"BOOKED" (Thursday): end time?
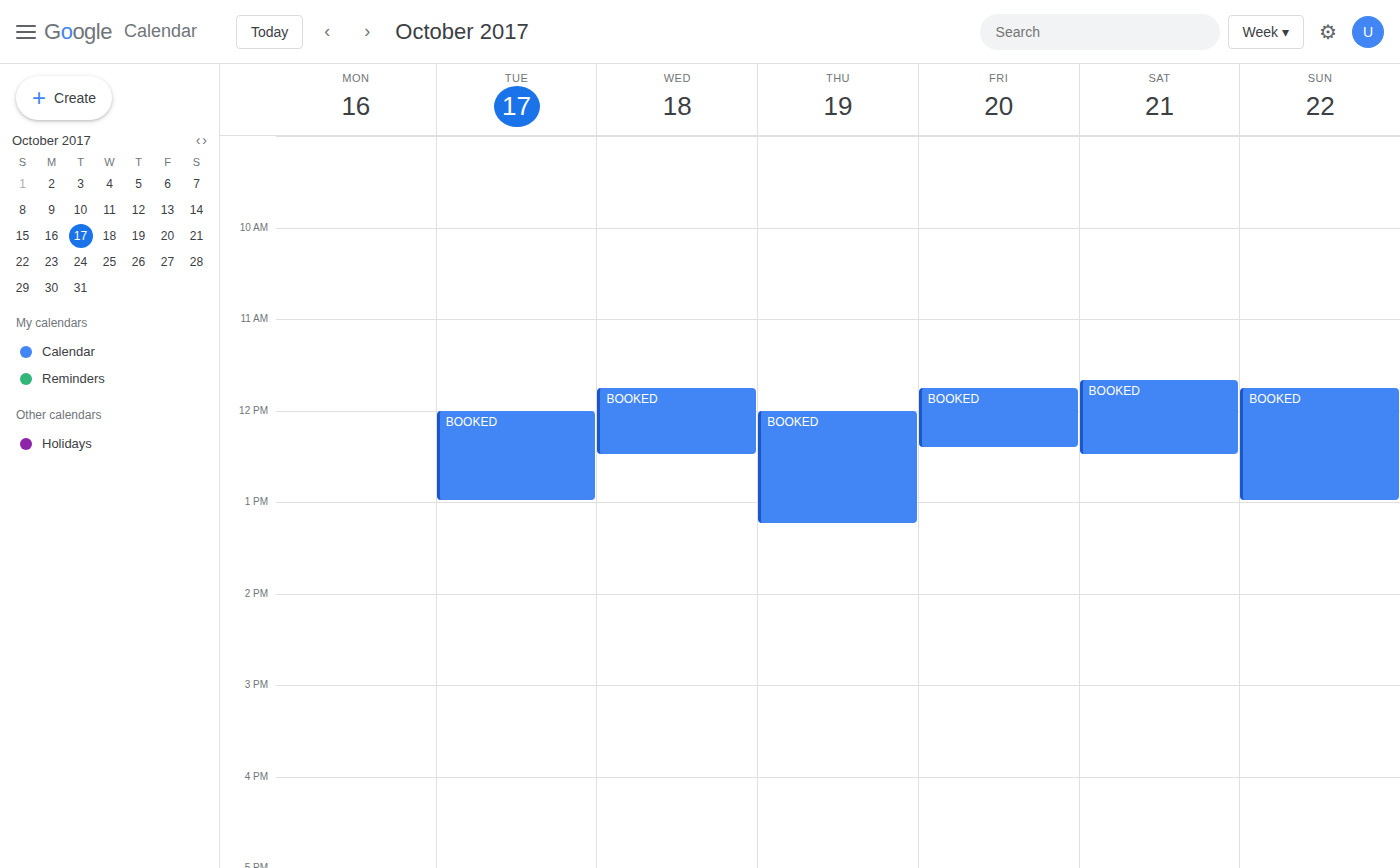
1:15 PM